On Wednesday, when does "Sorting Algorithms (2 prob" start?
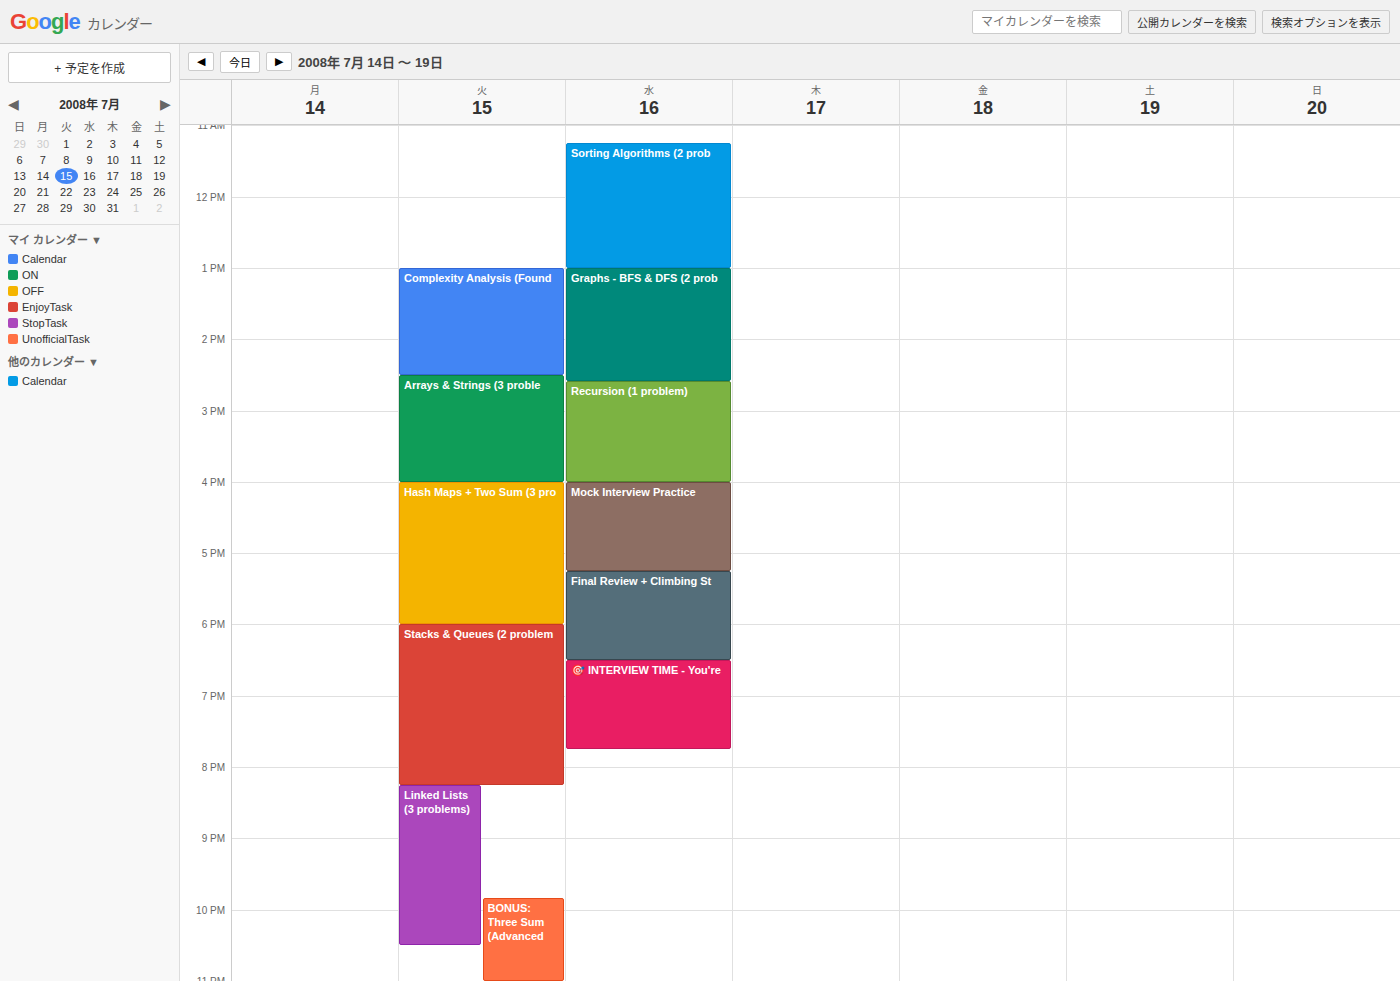
11:15 AM